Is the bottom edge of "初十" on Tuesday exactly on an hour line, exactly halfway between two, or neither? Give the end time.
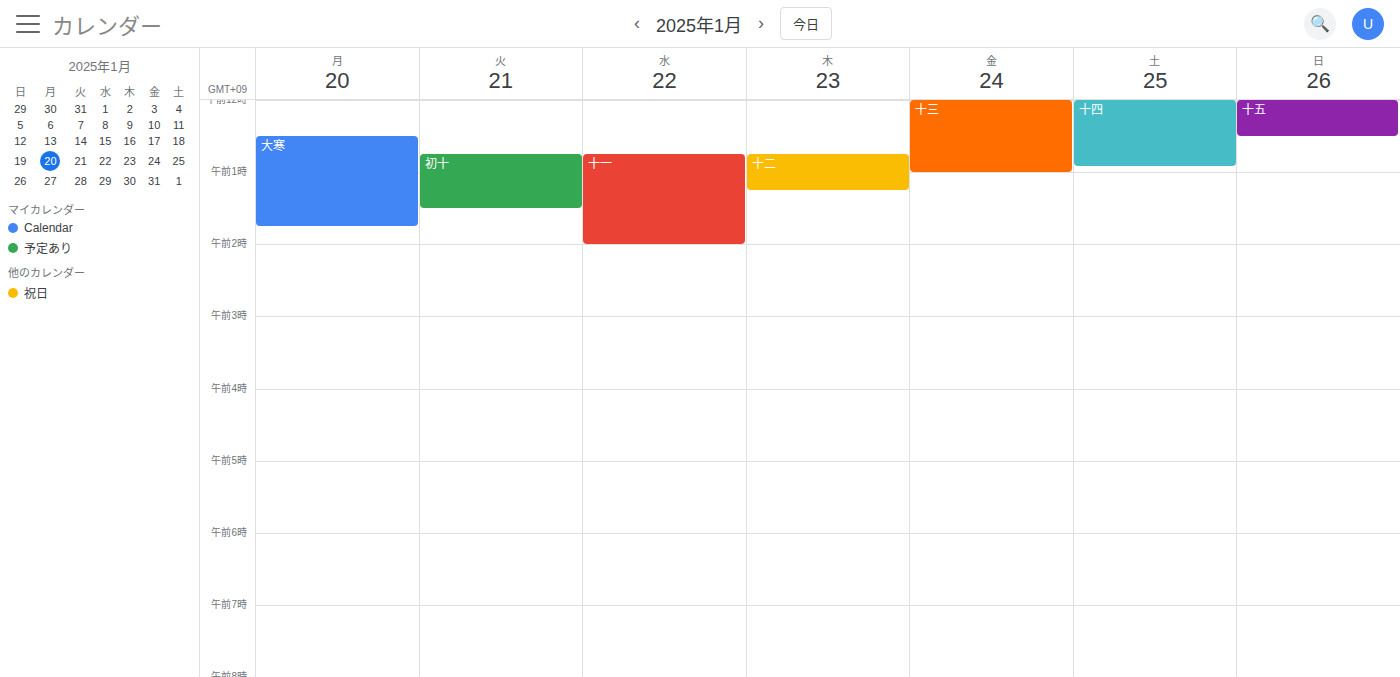
1:30 AM -- halfway between the 1 AM and 2 AM lines.